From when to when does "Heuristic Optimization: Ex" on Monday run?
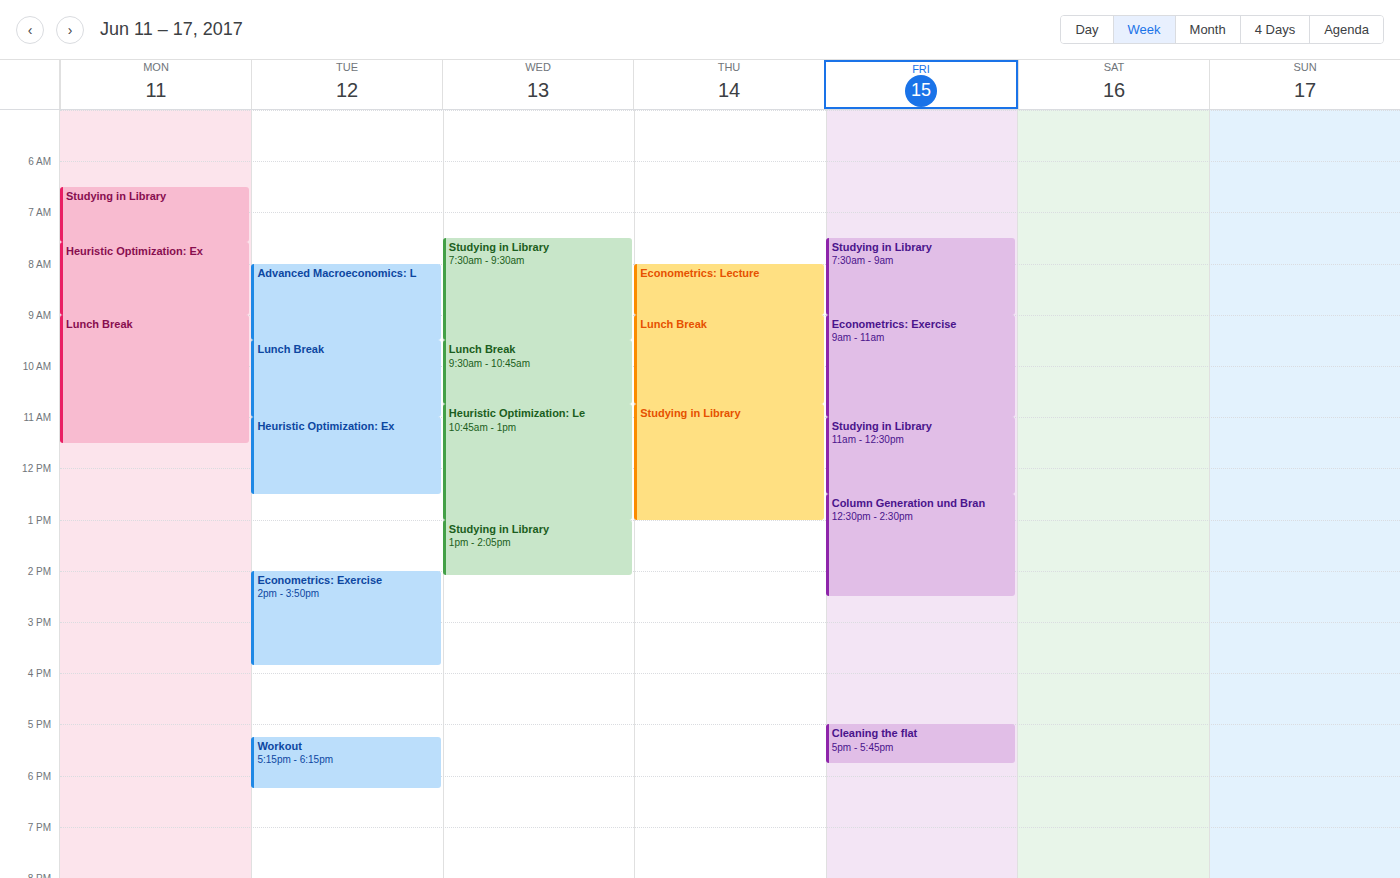
07:35 to 09:00